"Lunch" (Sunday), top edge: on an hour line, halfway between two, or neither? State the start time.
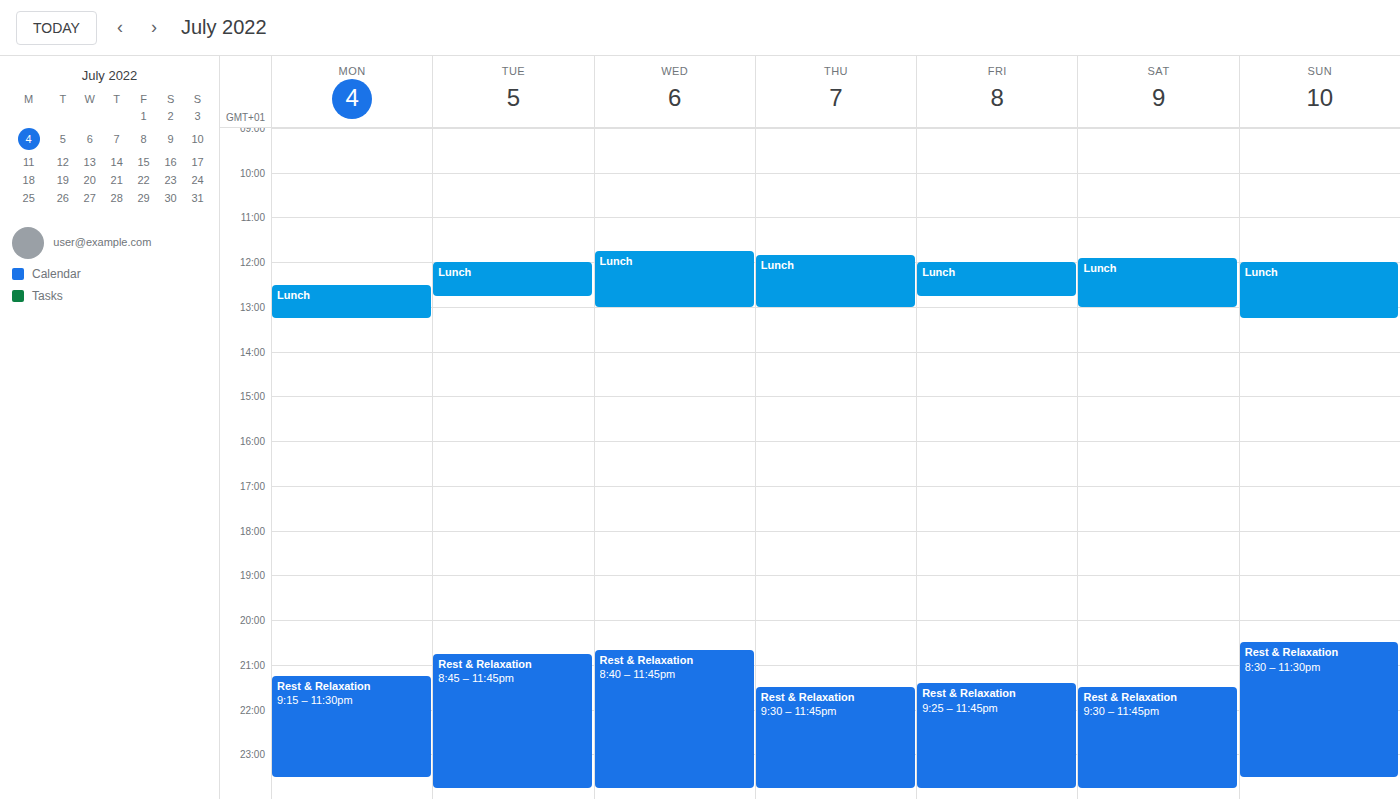
12:00 PM -- exactly on the 12 PM line.